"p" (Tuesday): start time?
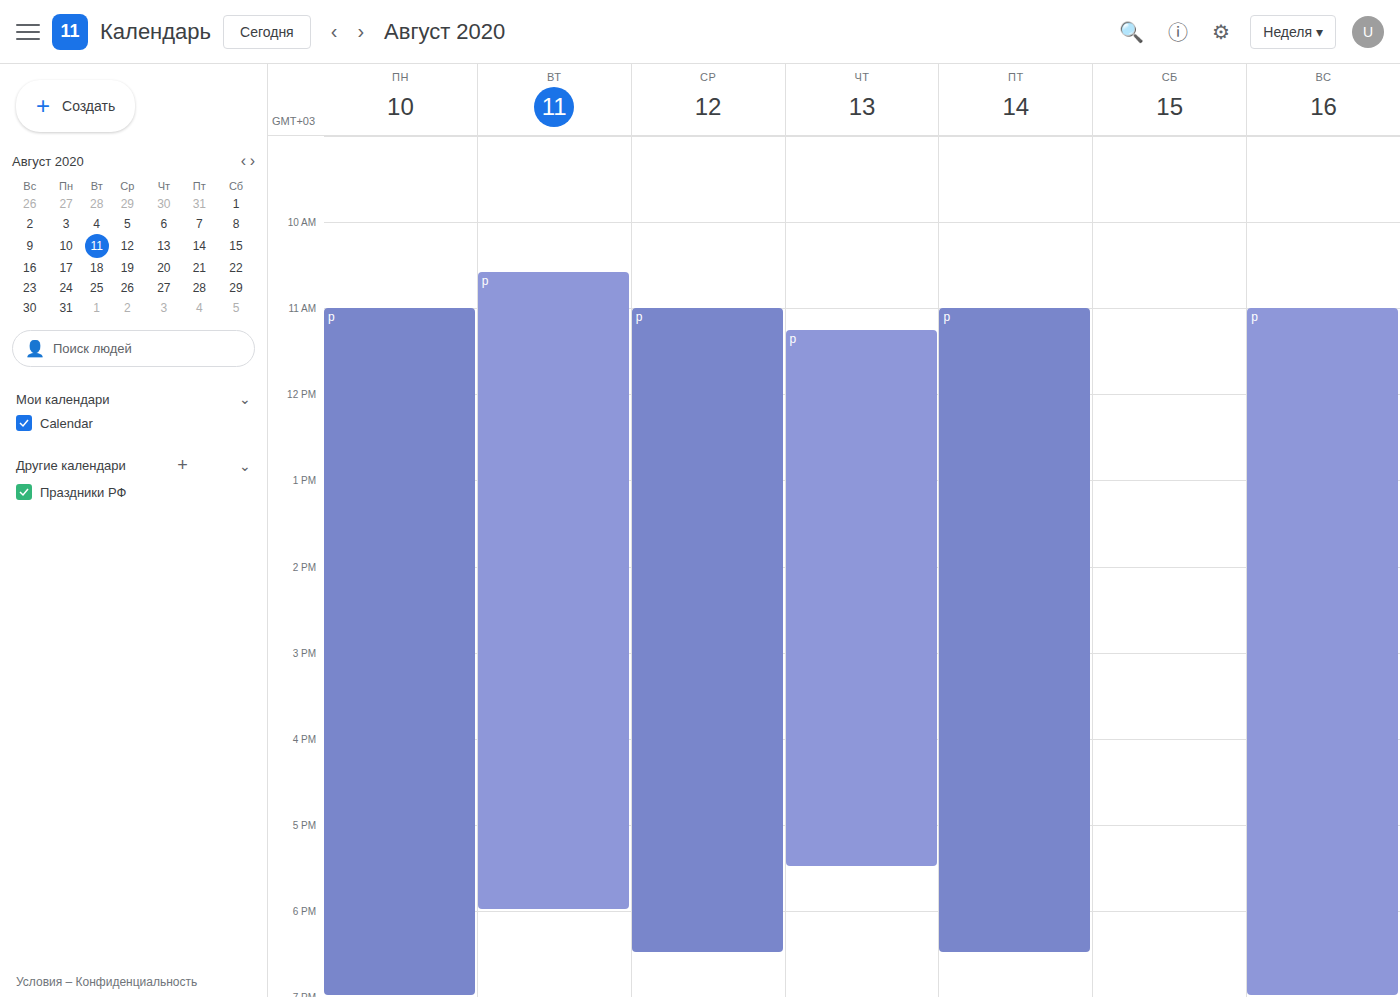
10:35 AM